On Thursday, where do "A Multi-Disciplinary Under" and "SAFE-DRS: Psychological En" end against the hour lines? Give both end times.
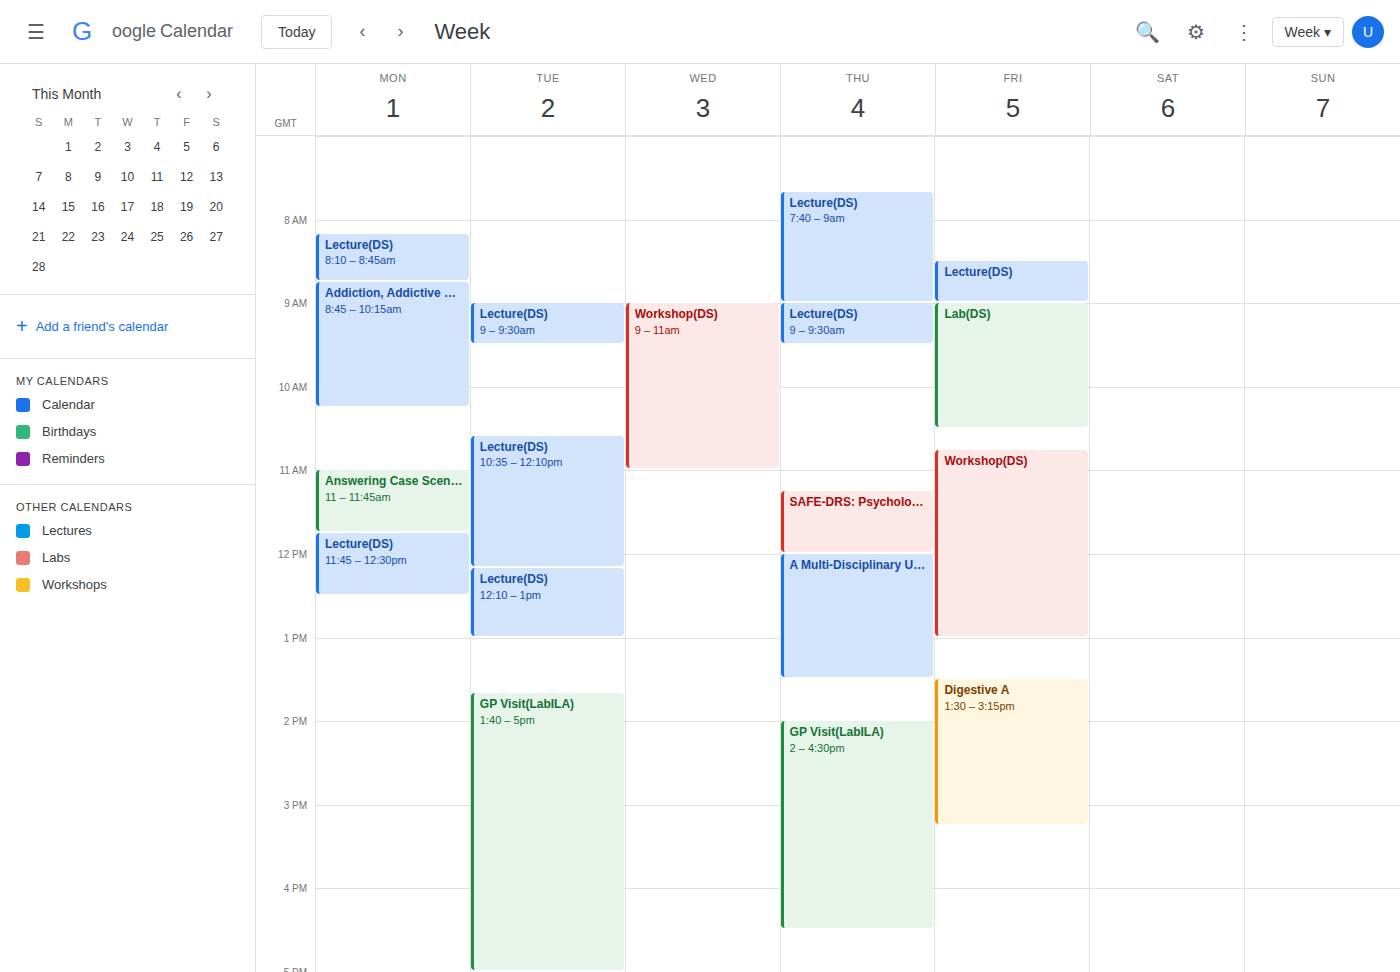
"A Multi-Disciplinary Under": 13:30, halfway between the 13:00 and 14:00 lines. "SAFE-DRS: Psychological En": 12:00, exactly on the 12:00 line.